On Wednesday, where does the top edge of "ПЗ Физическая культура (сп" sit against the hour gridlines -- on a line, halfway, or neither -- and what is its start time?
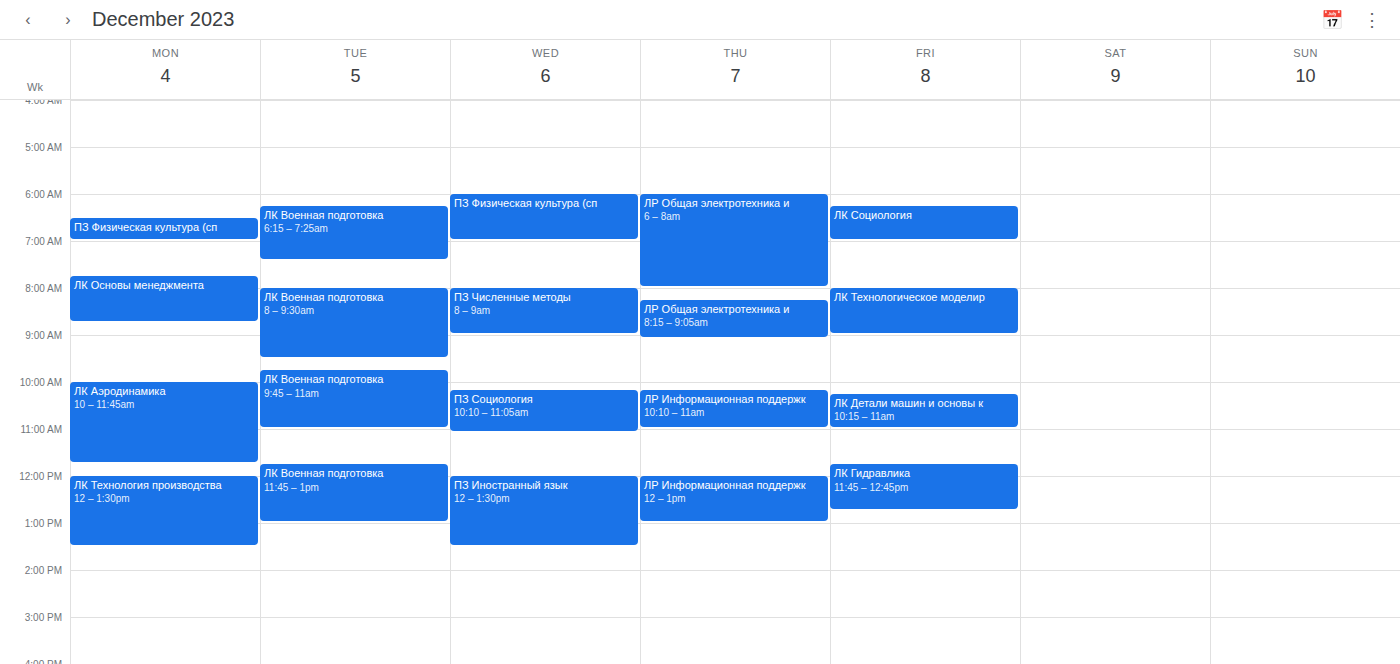
6:00 AM -- exactly on the 6 AM line.